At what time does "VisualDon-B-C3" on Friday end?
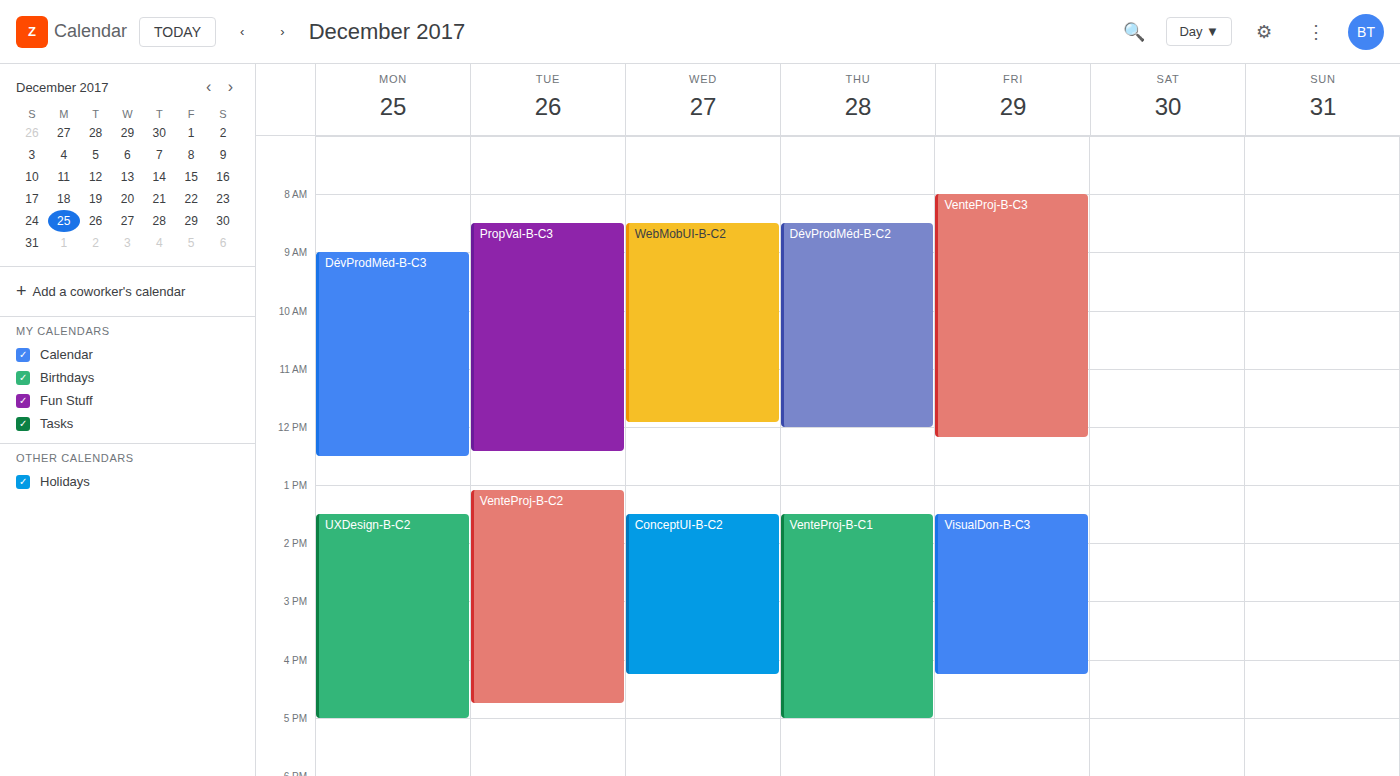
4:15 PM